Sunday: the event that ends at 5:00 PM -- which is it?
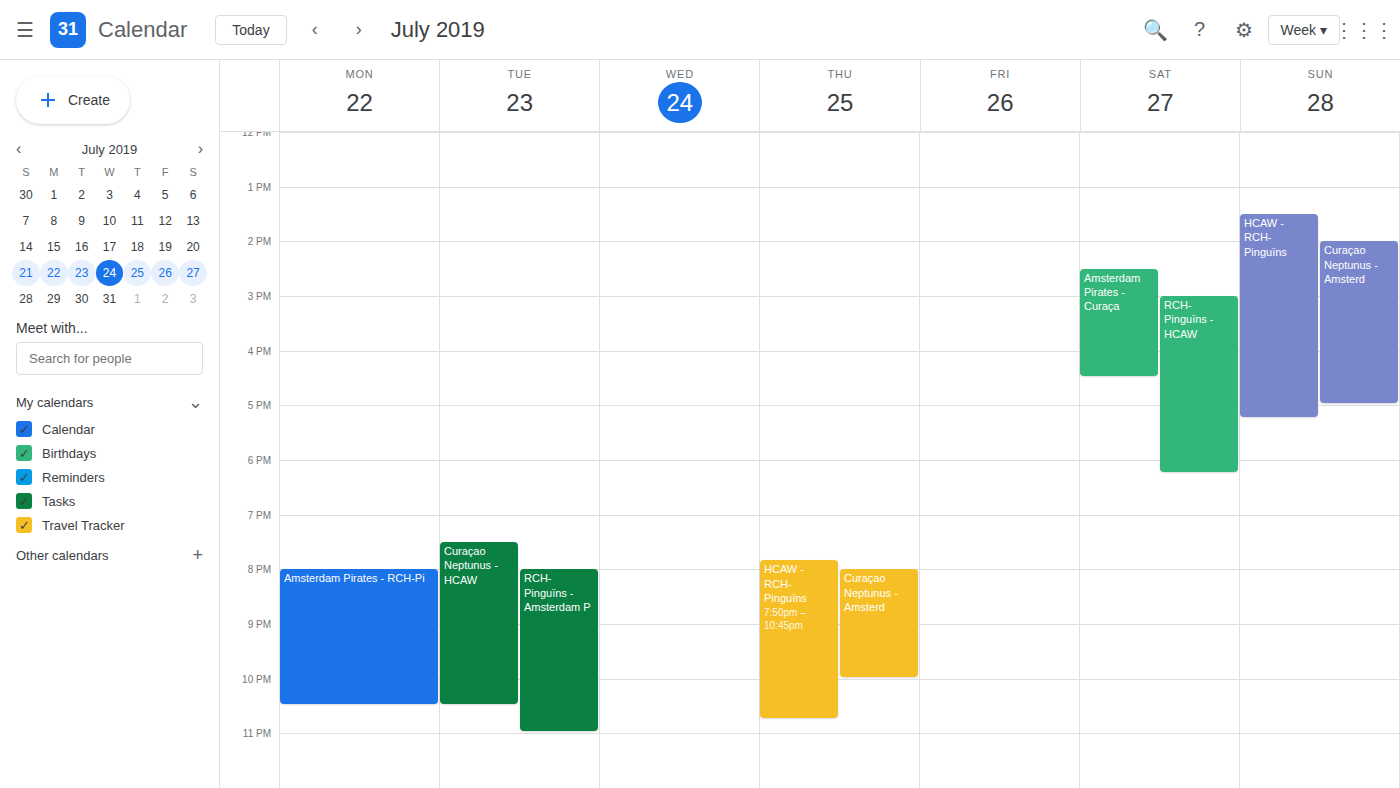
"Curaçao Neptunus - Amsterd"